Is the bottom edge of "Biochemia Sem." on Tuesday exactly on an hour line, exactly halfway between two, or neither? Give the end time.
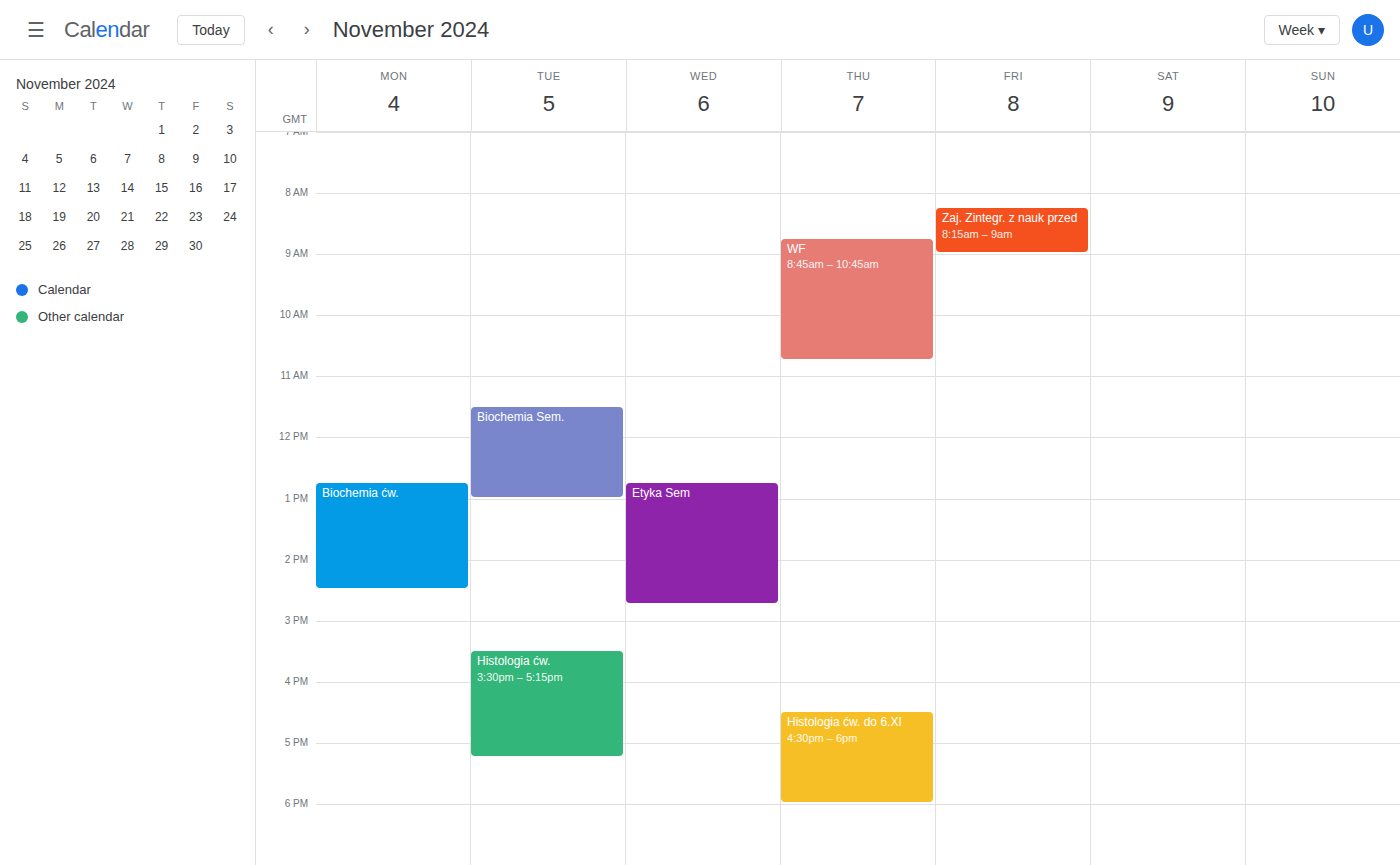
13:00 -- exactly on the 13:00 line.